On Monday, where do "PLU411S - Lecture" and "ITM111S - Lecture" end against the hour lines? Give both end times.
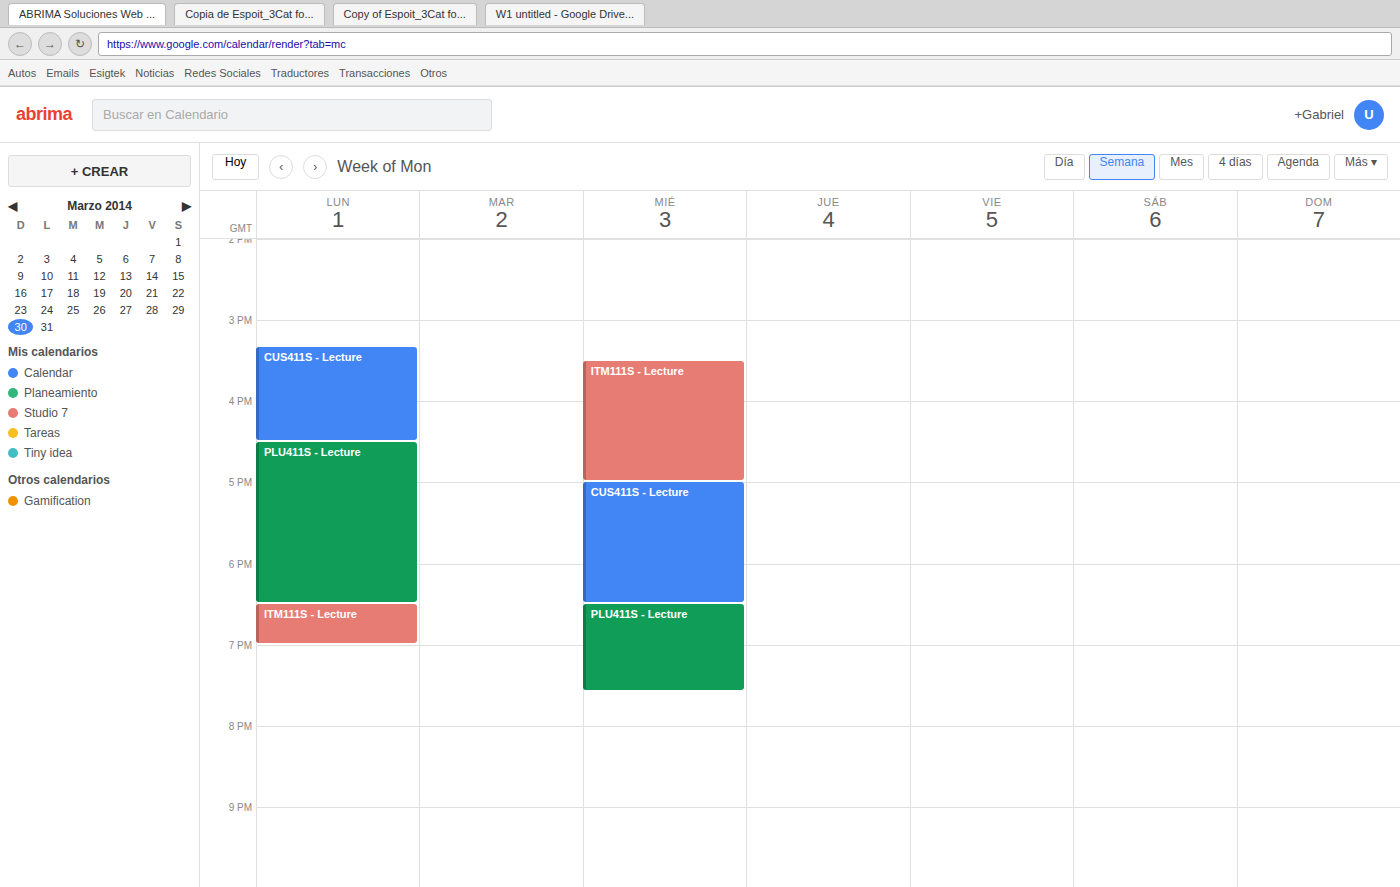
"PLU411S - Lecture": 18:30, halfway between the 18:00 and 19:00 lines. "ITM111S - Lecture": 19:00, exactly on the 19:00 line.